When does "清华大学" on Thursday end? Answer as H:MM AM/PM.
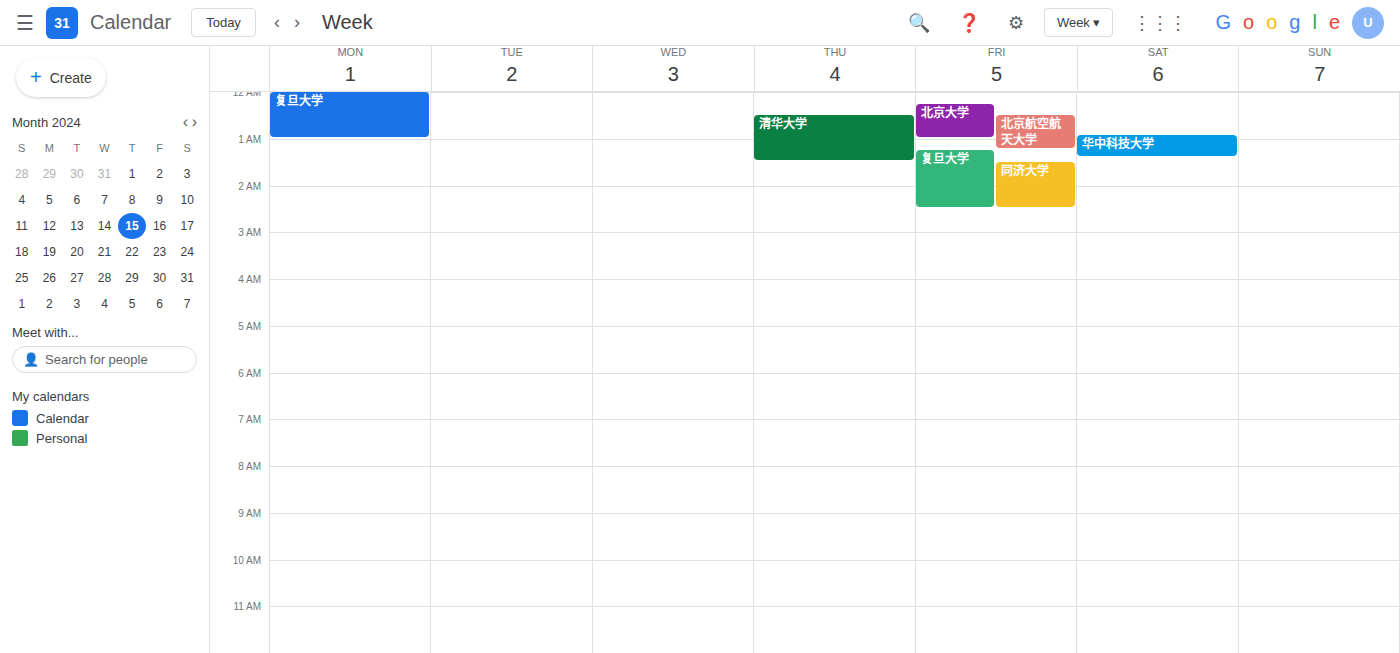
1:30 AM